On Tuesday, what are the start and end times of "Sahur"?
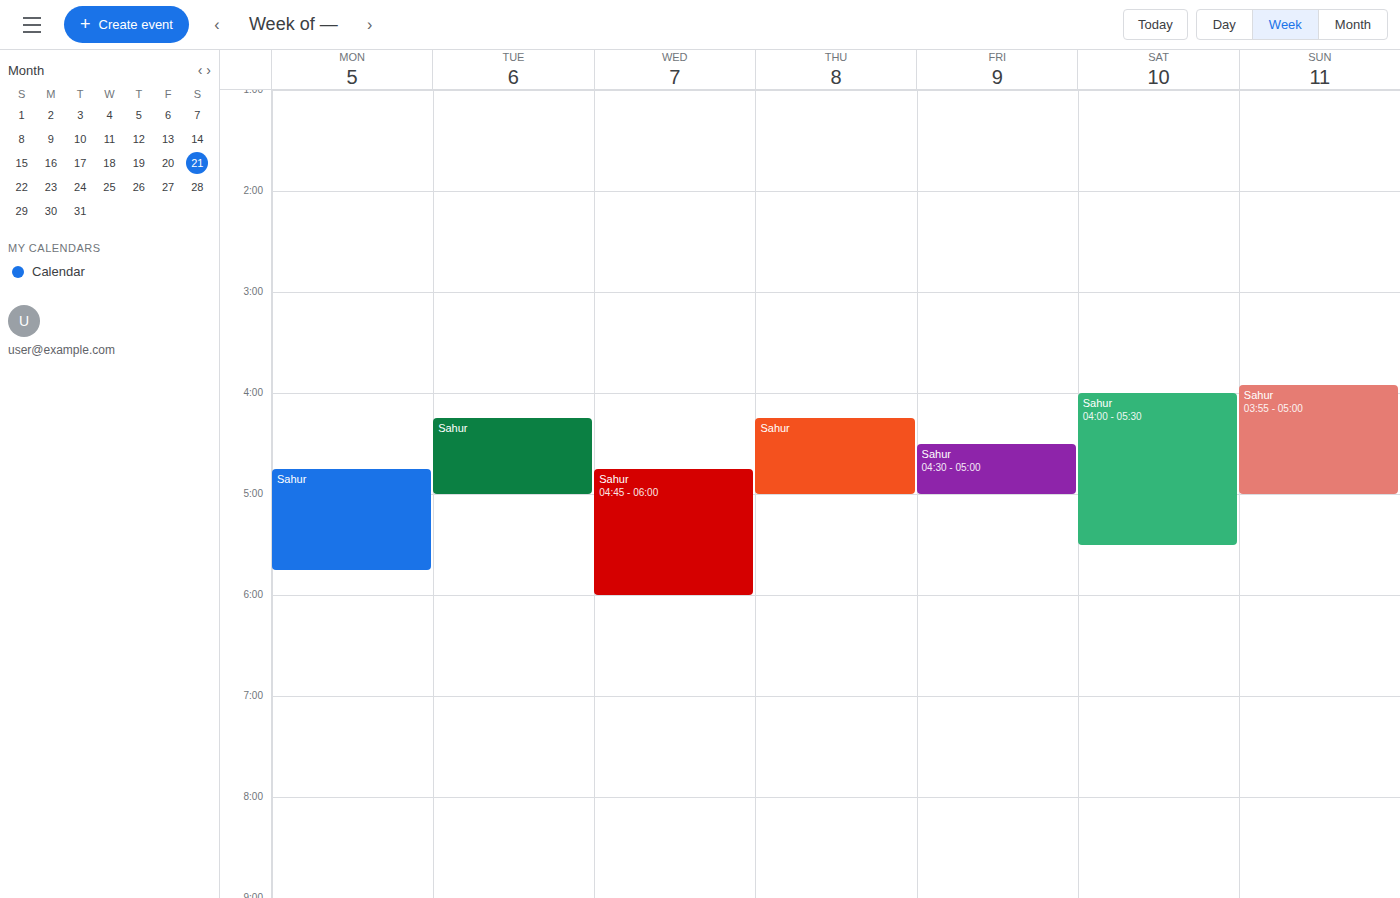
4:15 AM to 5:00 AM